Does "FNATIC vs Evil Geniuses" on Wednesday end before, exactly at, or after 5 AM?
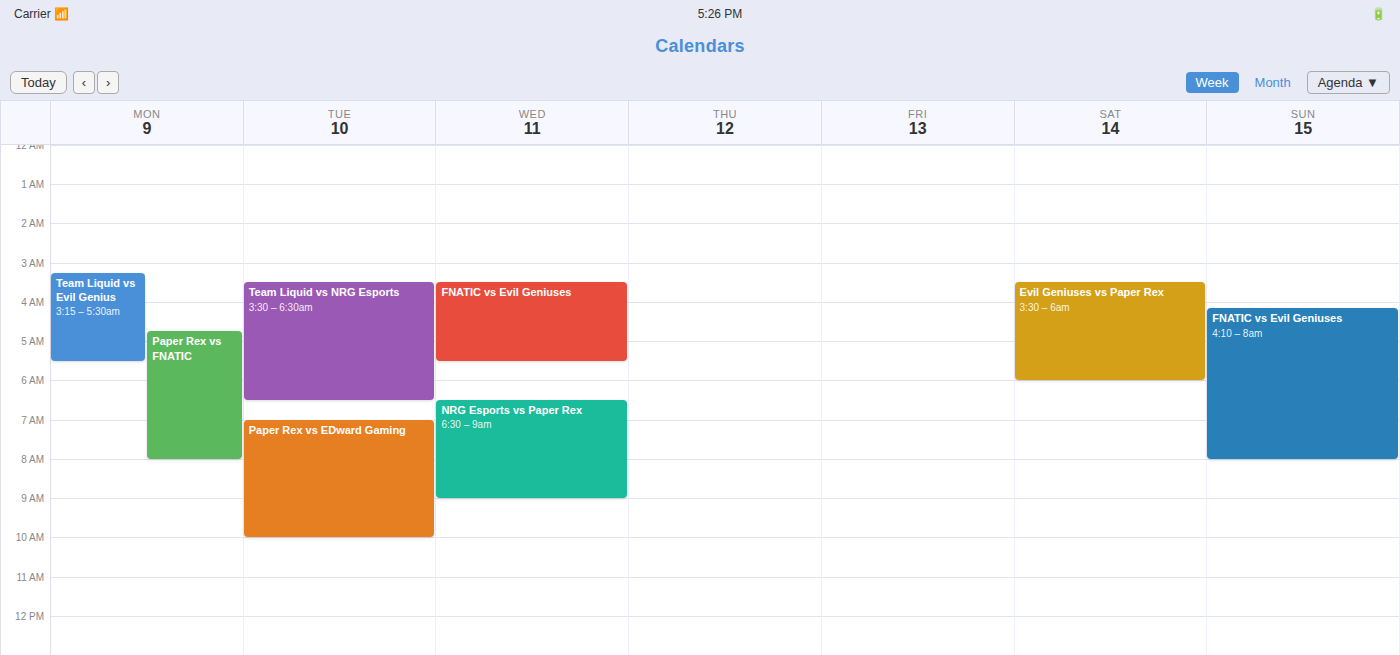
5:30 AM -- after 5 AM, 30 minutes below the 5 AM line.